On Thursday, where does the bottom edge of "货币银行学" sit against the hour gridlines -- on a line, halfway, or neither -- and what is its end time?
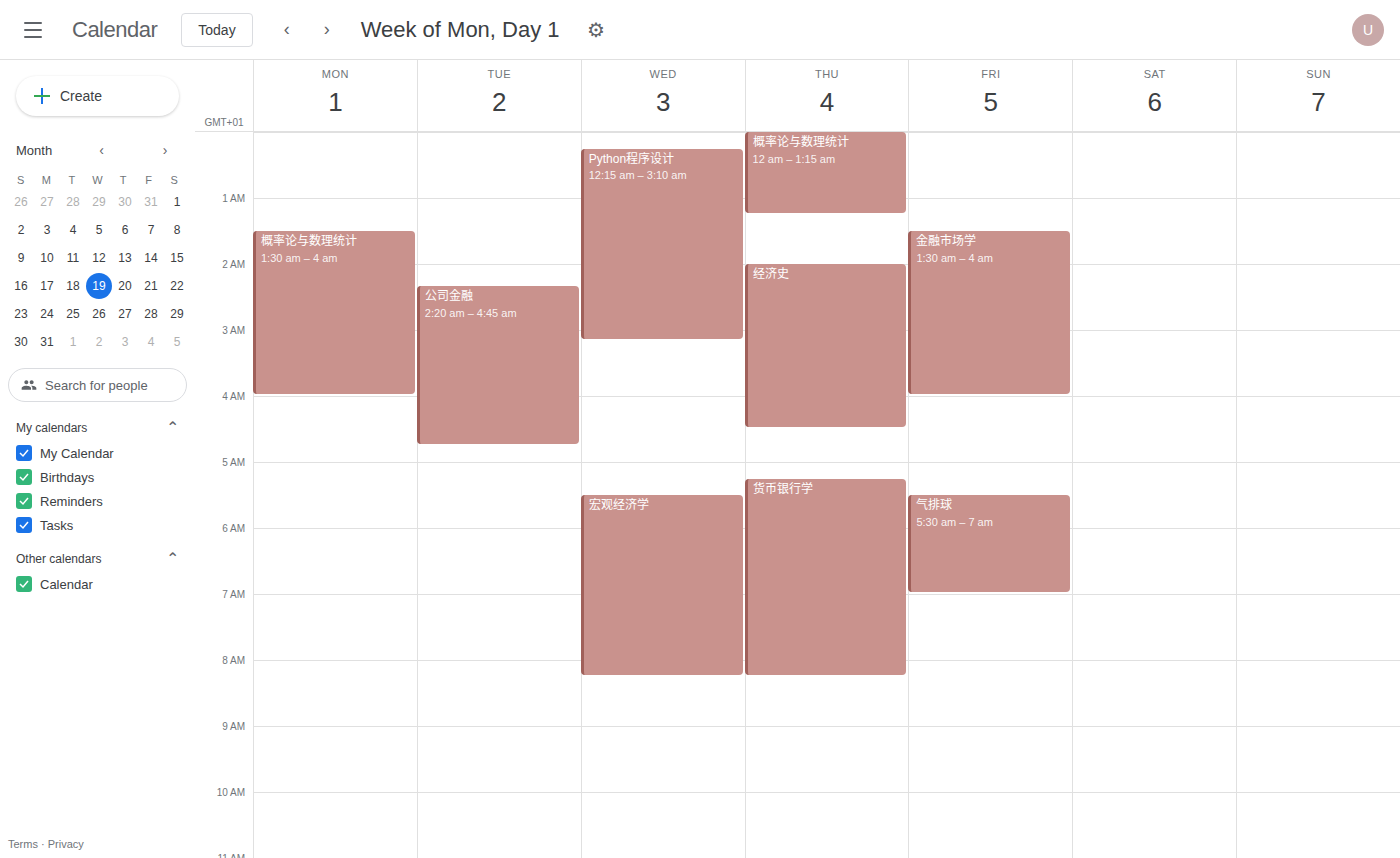
8:15 AM -- neither: a quarter of the way from the 8 AM line to the 9 AM line.